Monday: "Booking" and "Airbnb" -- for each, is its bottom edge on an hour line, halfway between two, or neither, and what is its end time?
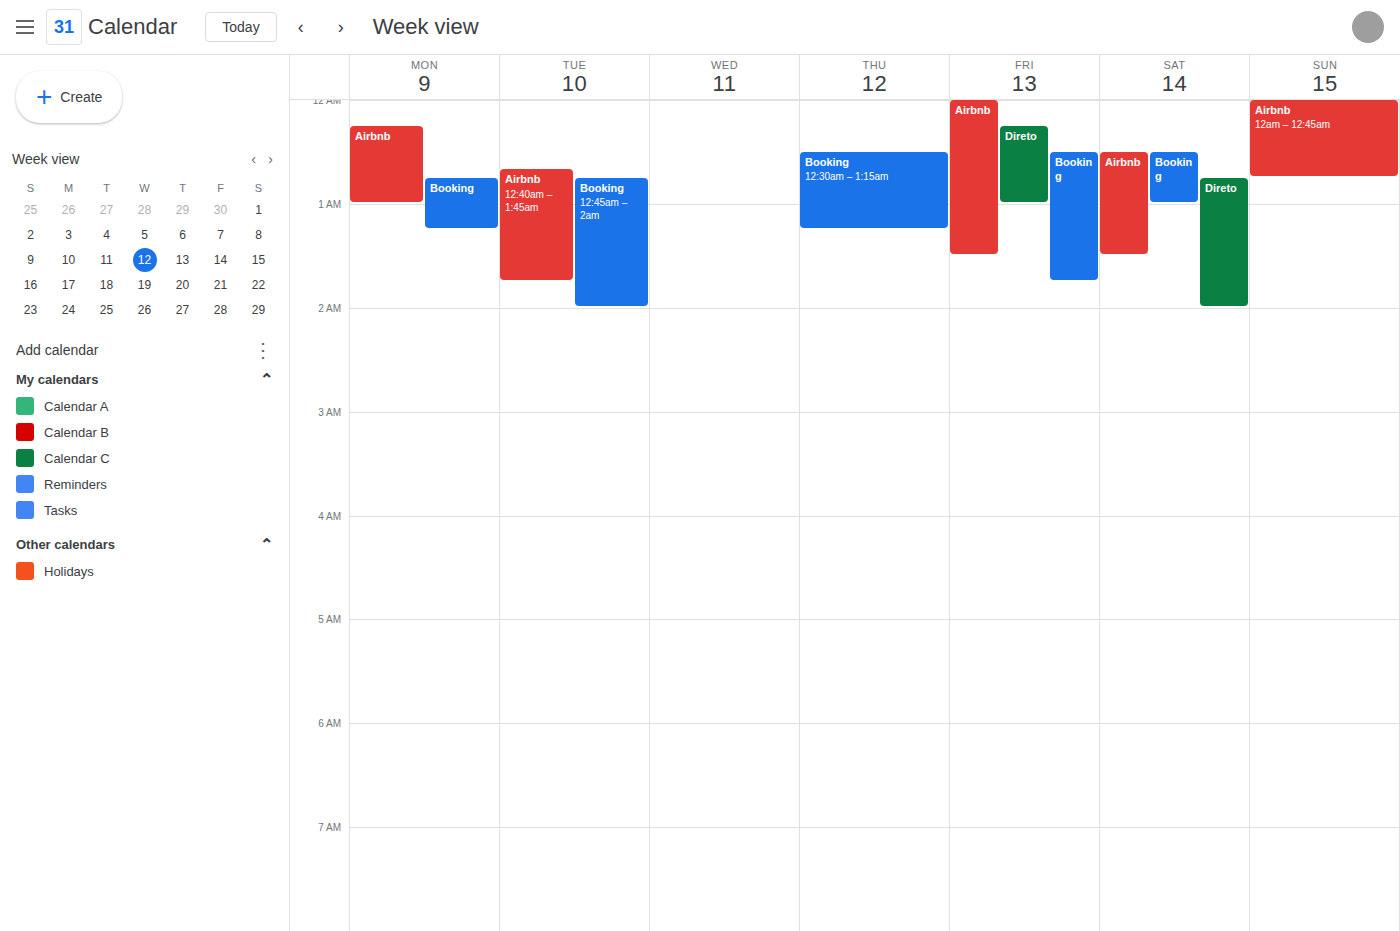
"Booking": 01:15, neither: a quarter of the way from the 01:00 line to the 02:00 line. "Airbnb": 01:00, exactly on the 01:00 line.